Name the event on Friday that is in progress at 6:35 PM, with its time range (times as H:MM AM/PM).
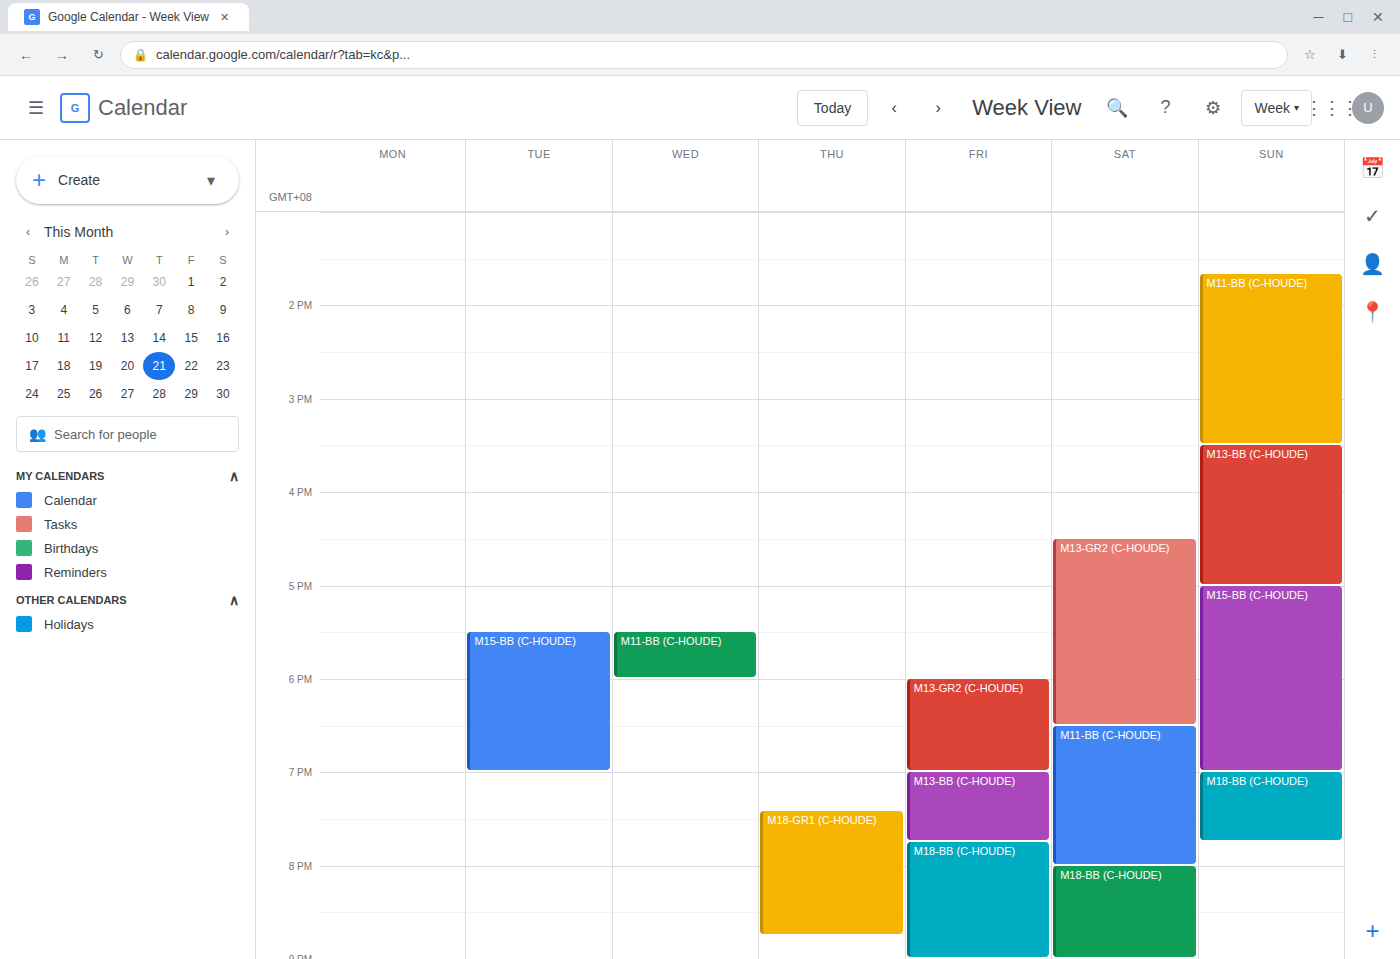
"M13-GR2 (C-HOUDE)", 6:00 PM to 7:00 PM